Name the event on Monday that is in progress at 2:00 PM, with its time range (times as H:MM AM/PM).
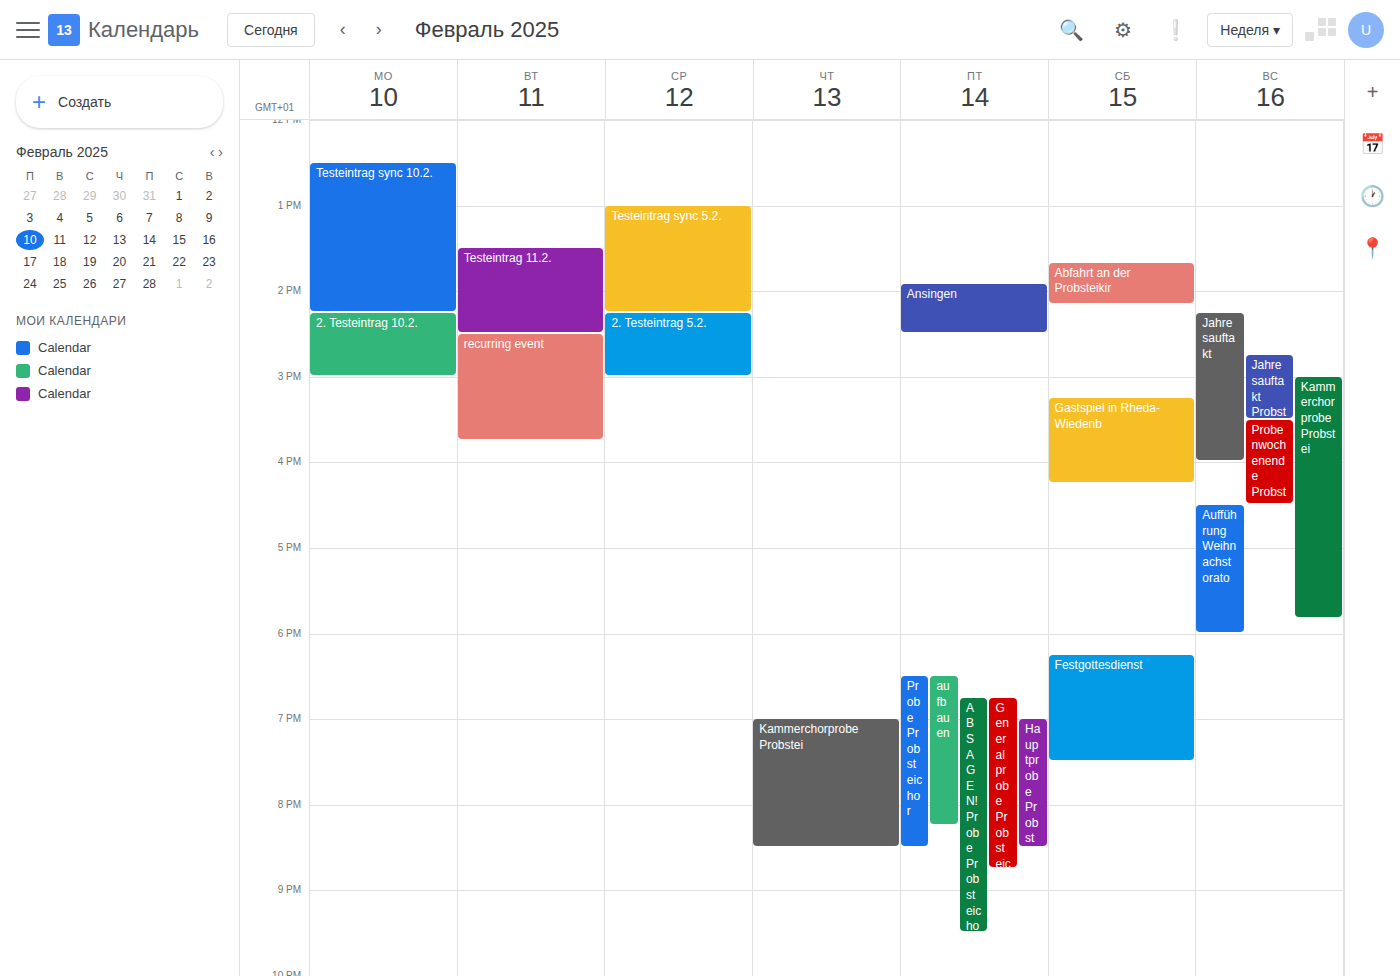
"Testeintrag sync 10.2.", 12:30 PM to 2:15 PM